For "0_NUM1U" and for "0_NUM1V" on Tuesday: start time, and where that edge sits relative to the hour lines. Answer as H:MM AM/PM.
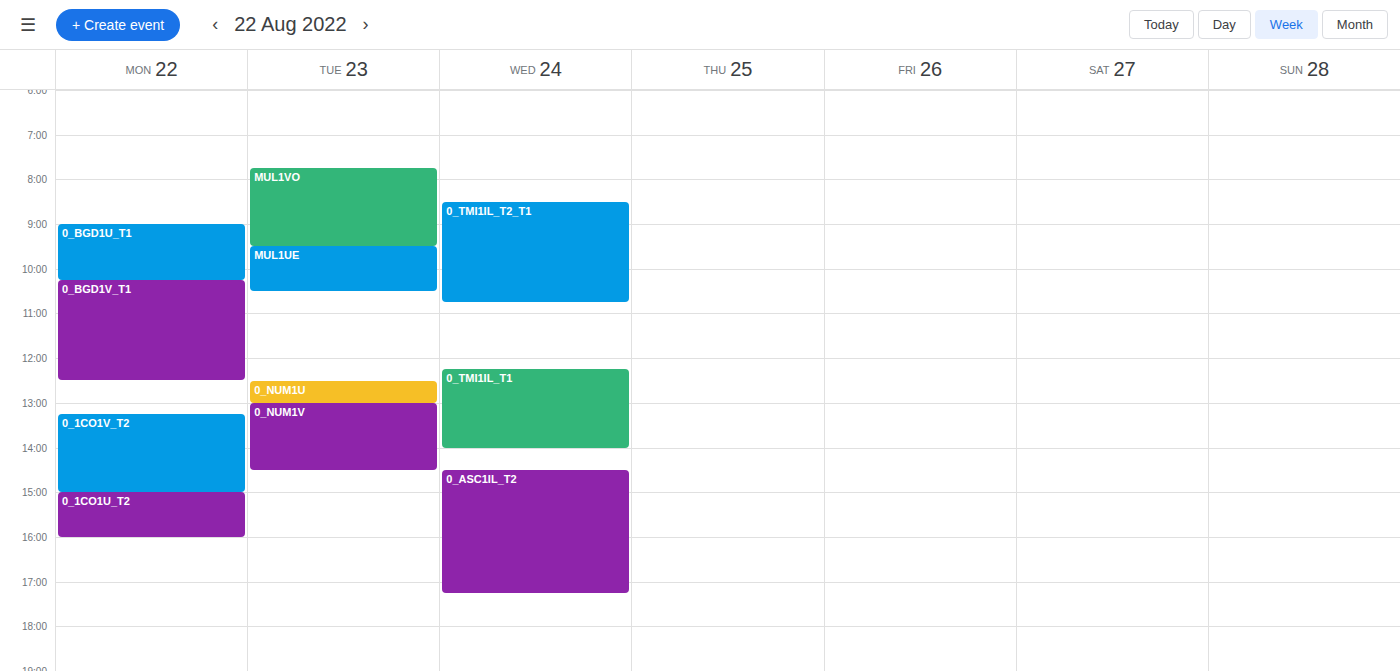
"0_NUM1U": 12:30 PM, halfway between the 12 PM and 1 PM lines. "0_NUM1V": 1:00 PM, exactly on the 1 PM line.